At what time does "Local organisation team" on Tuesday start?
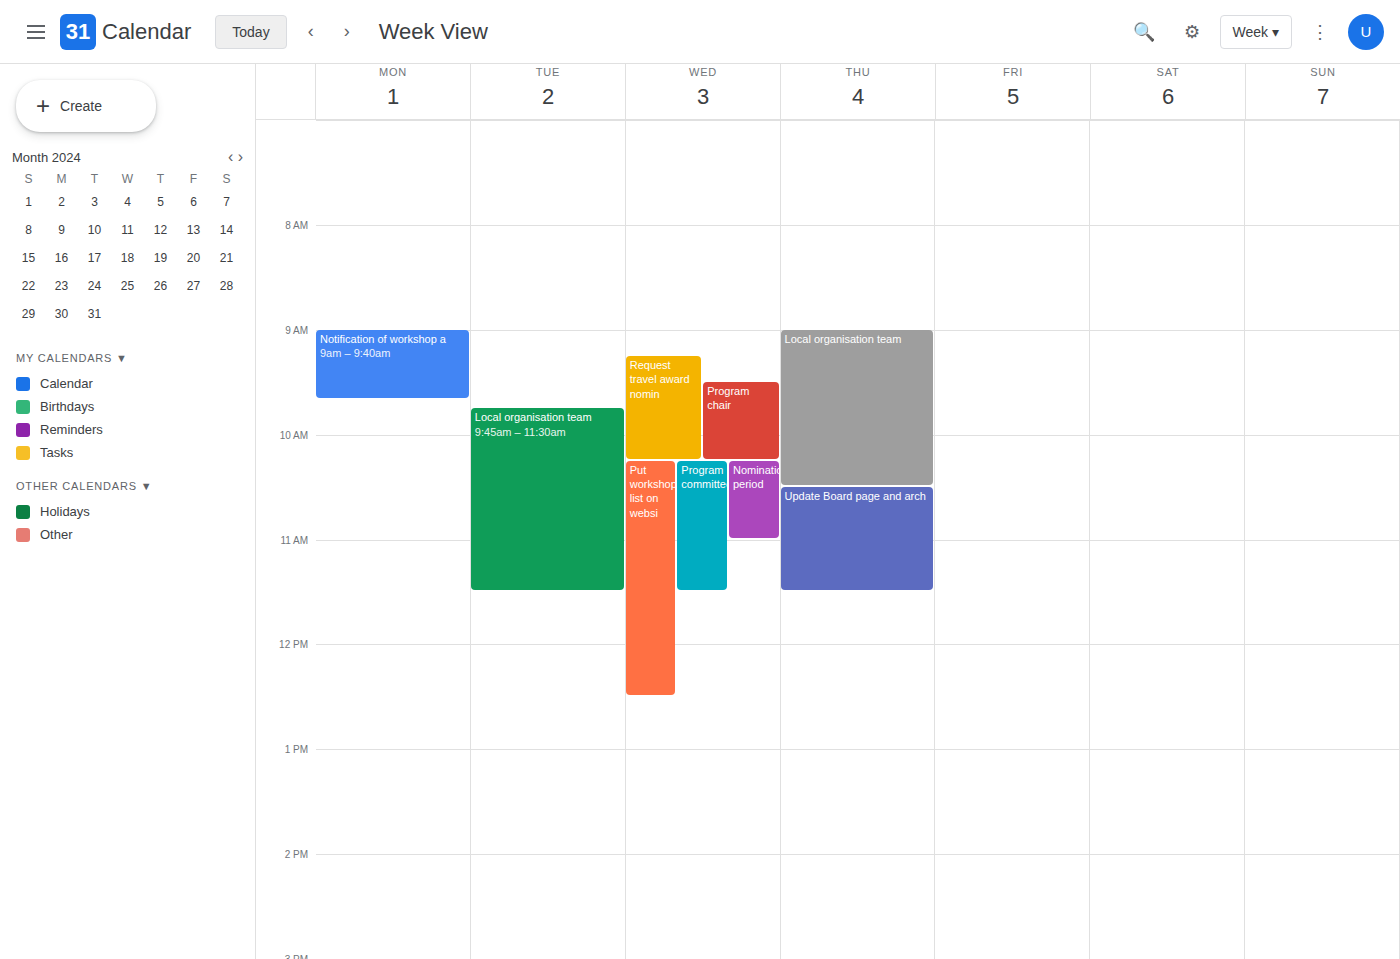
9:45 AM